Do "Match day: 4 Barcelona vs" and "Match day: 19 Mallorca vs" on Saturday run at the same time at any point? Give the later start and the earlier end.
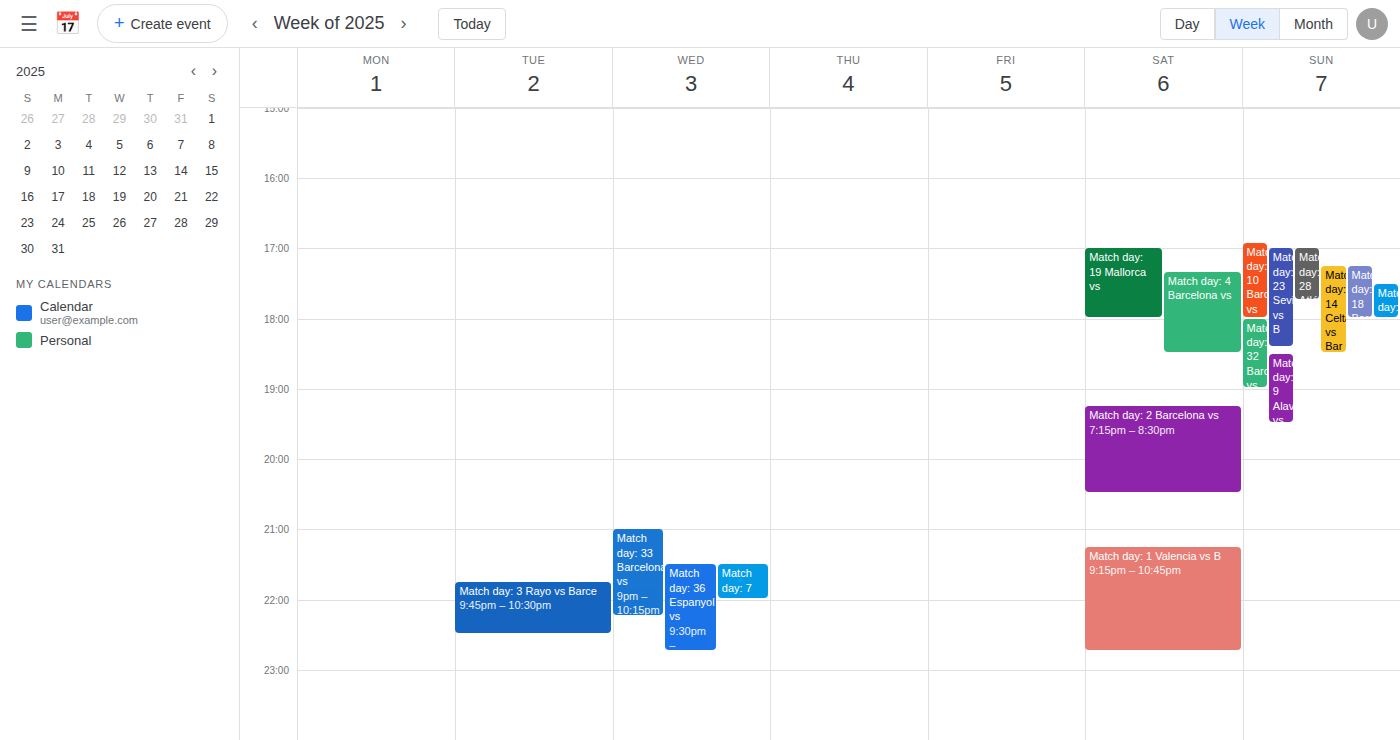
"Match day: 4 Barcelona vs" starts at 5:20 PM, before "Match day: 19 Mallorca vs" ends at 6:00 PM -- they overlap.